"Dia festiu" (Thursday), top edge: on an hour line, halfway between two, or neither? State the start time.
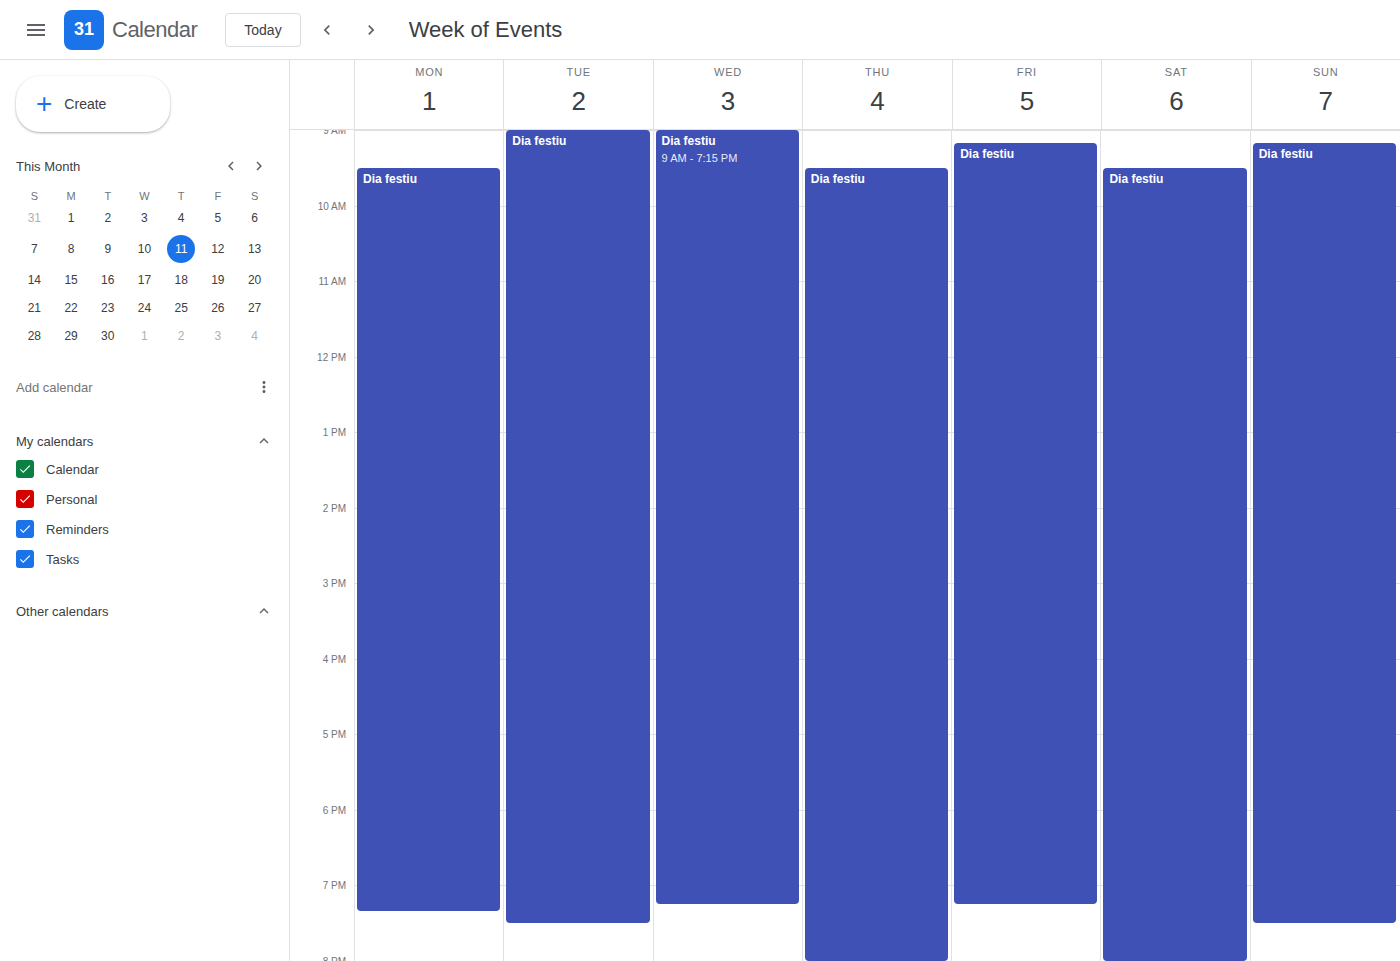
9:30 AM -- halfway between the 9 AM and 10 AM lines.